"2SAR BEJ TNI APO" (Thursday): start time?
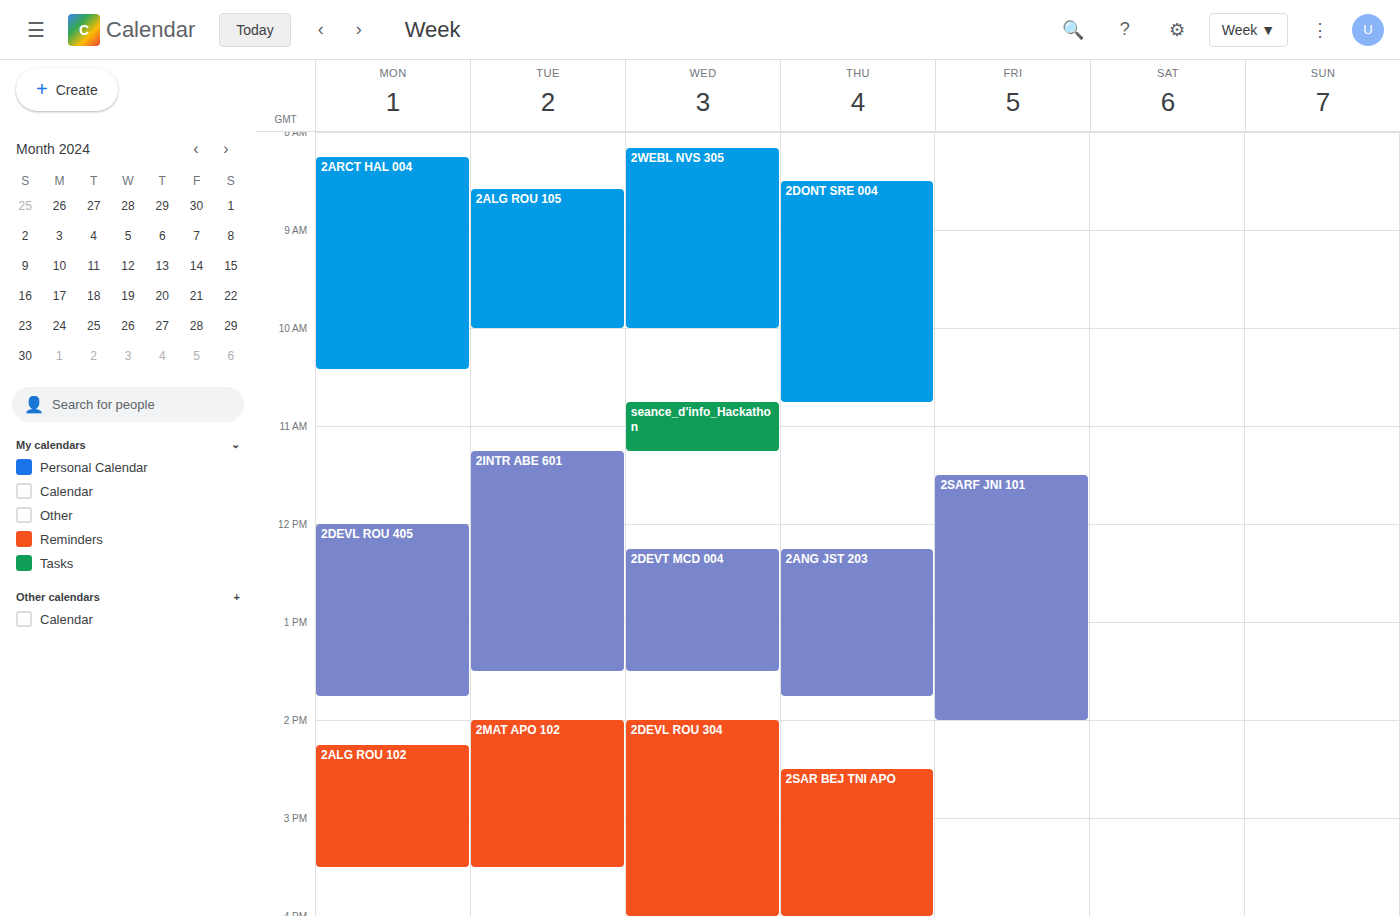
2:30 PM